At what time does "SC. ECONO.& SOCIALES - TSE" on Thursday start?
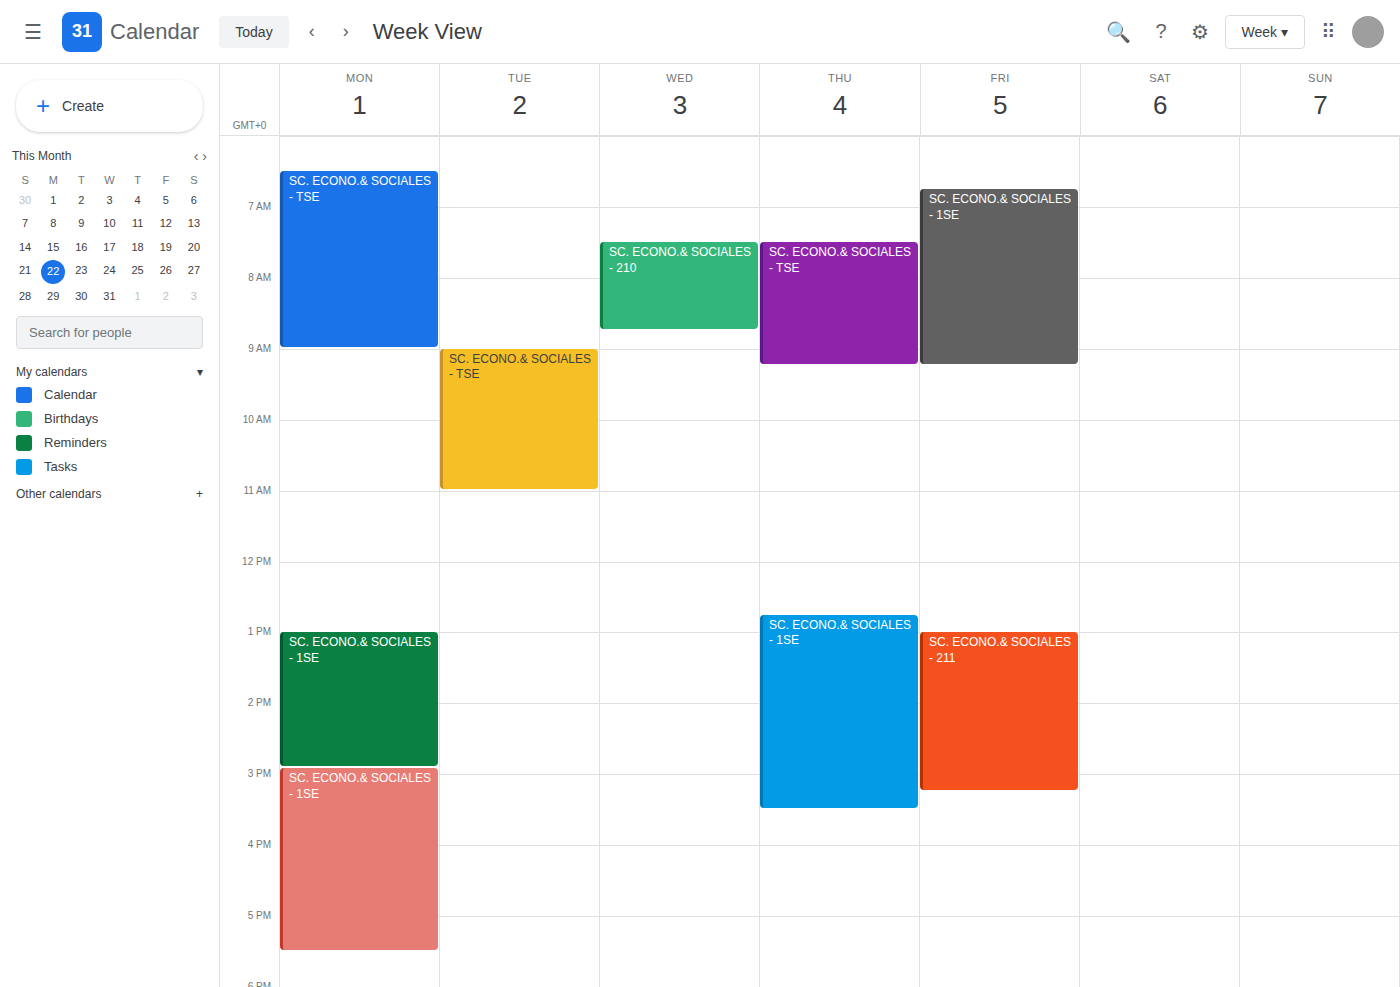
07:30